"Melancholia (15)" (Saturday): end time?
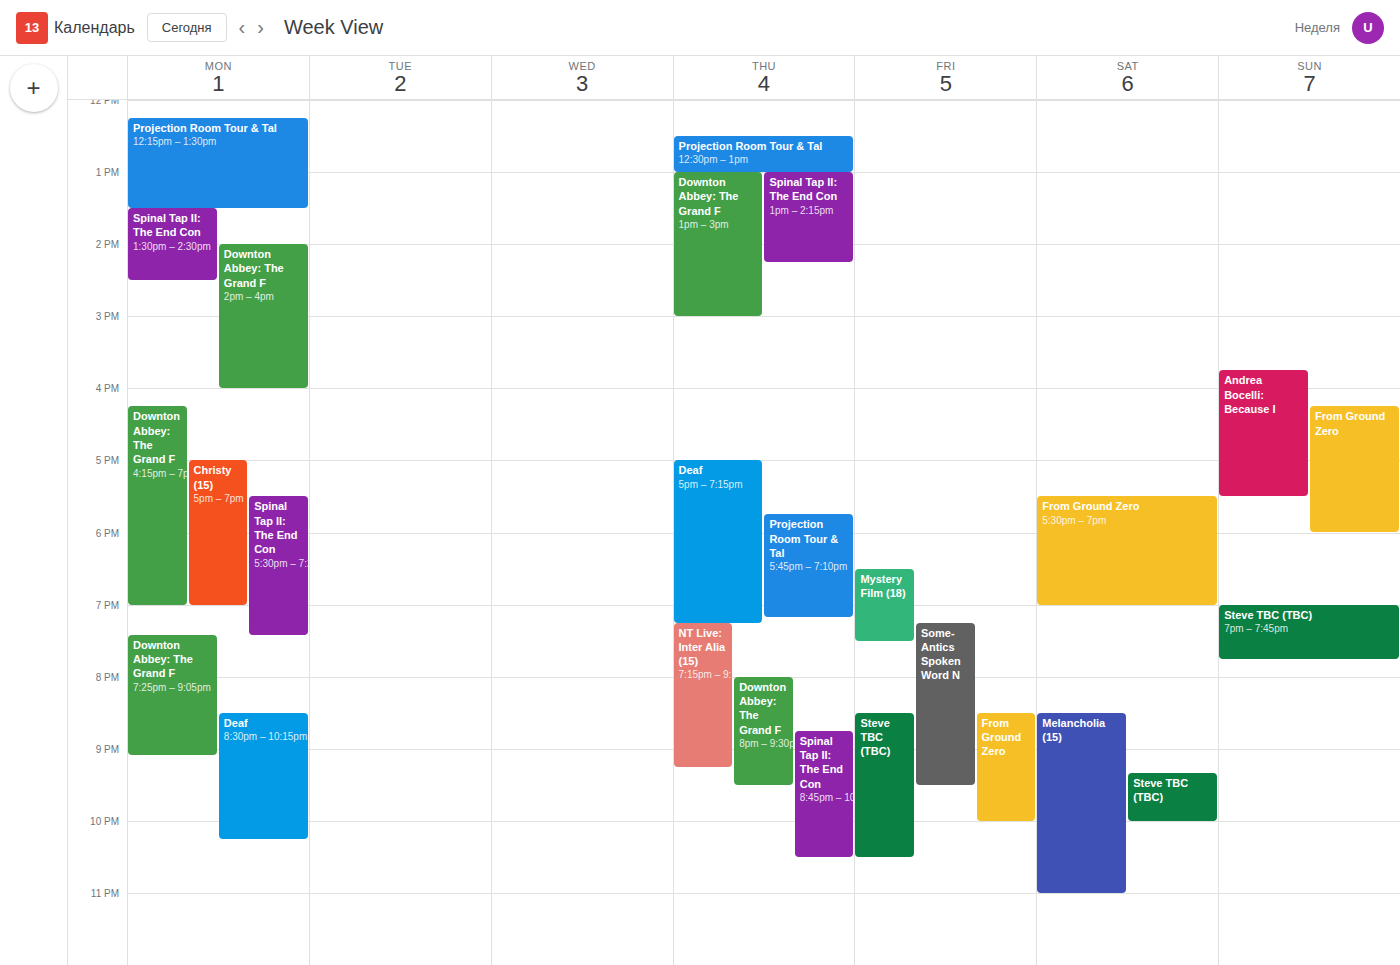
11:00 PM